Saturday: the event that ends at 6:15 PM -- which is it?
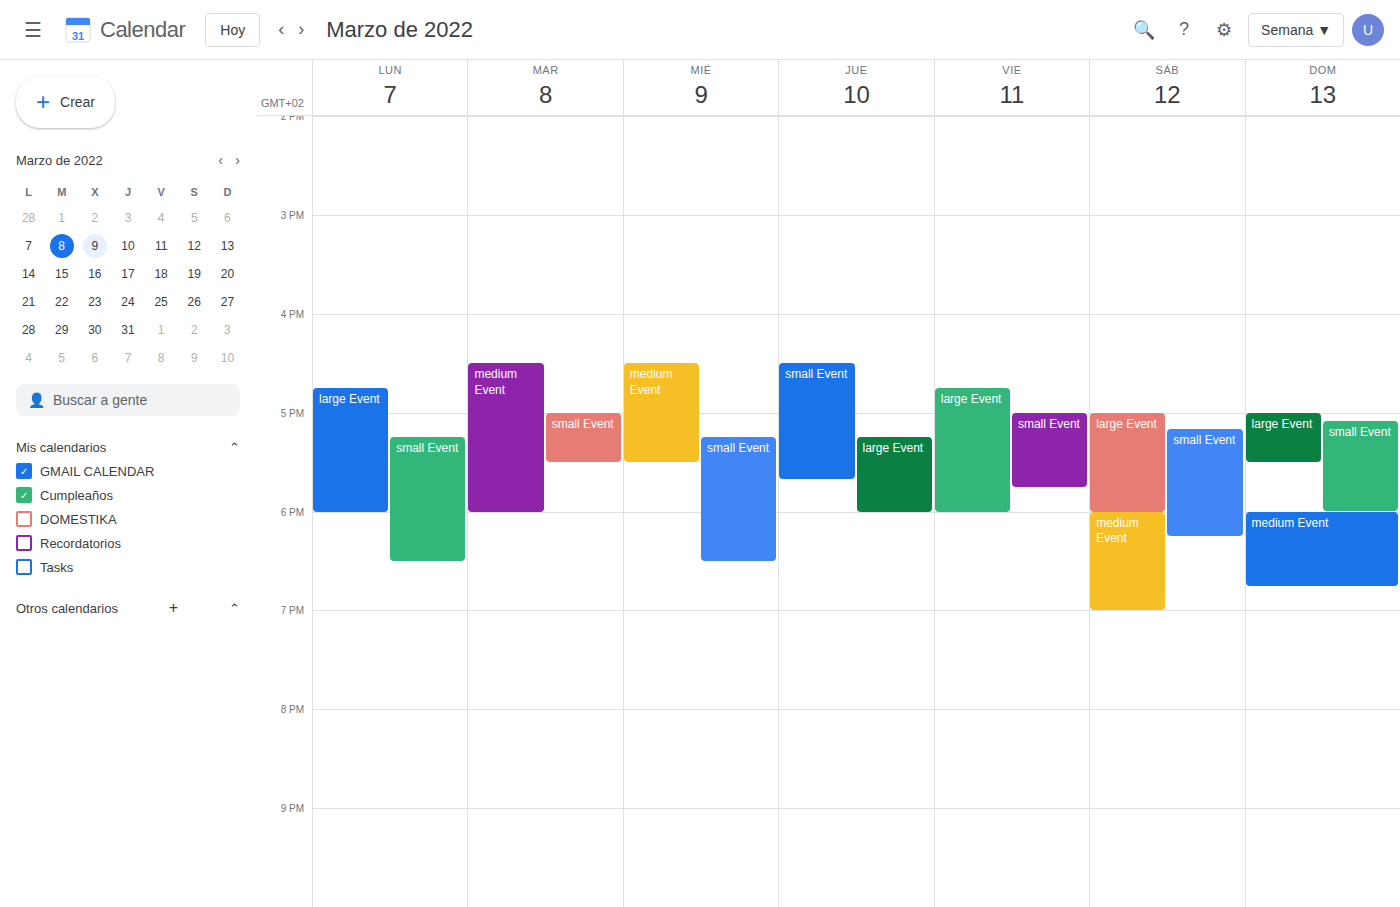
"small Event"